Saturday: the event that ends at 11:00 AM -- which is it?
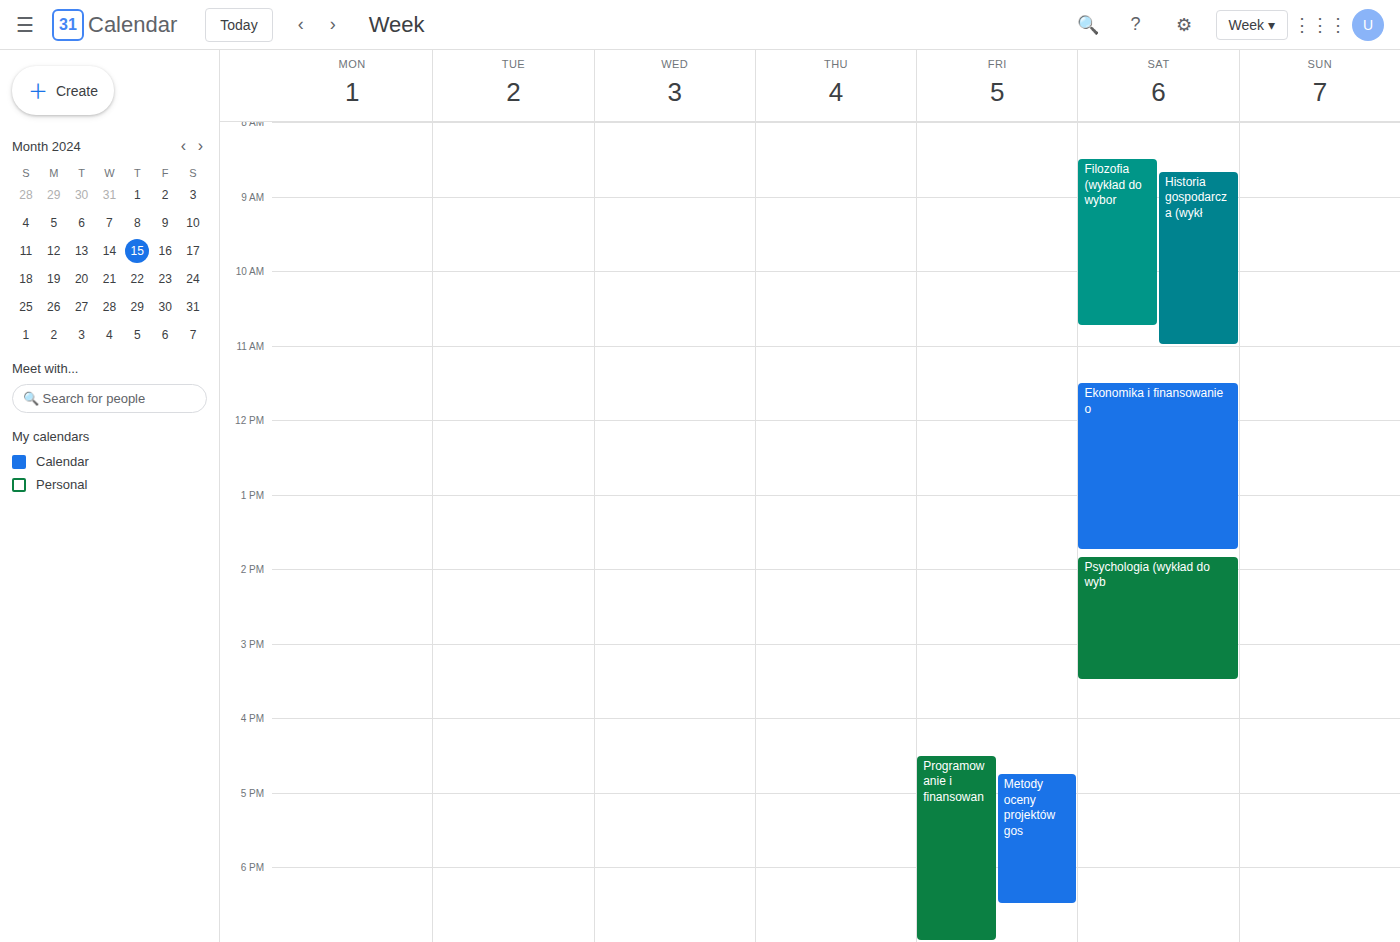
"Historia gospodarcza (wykł"